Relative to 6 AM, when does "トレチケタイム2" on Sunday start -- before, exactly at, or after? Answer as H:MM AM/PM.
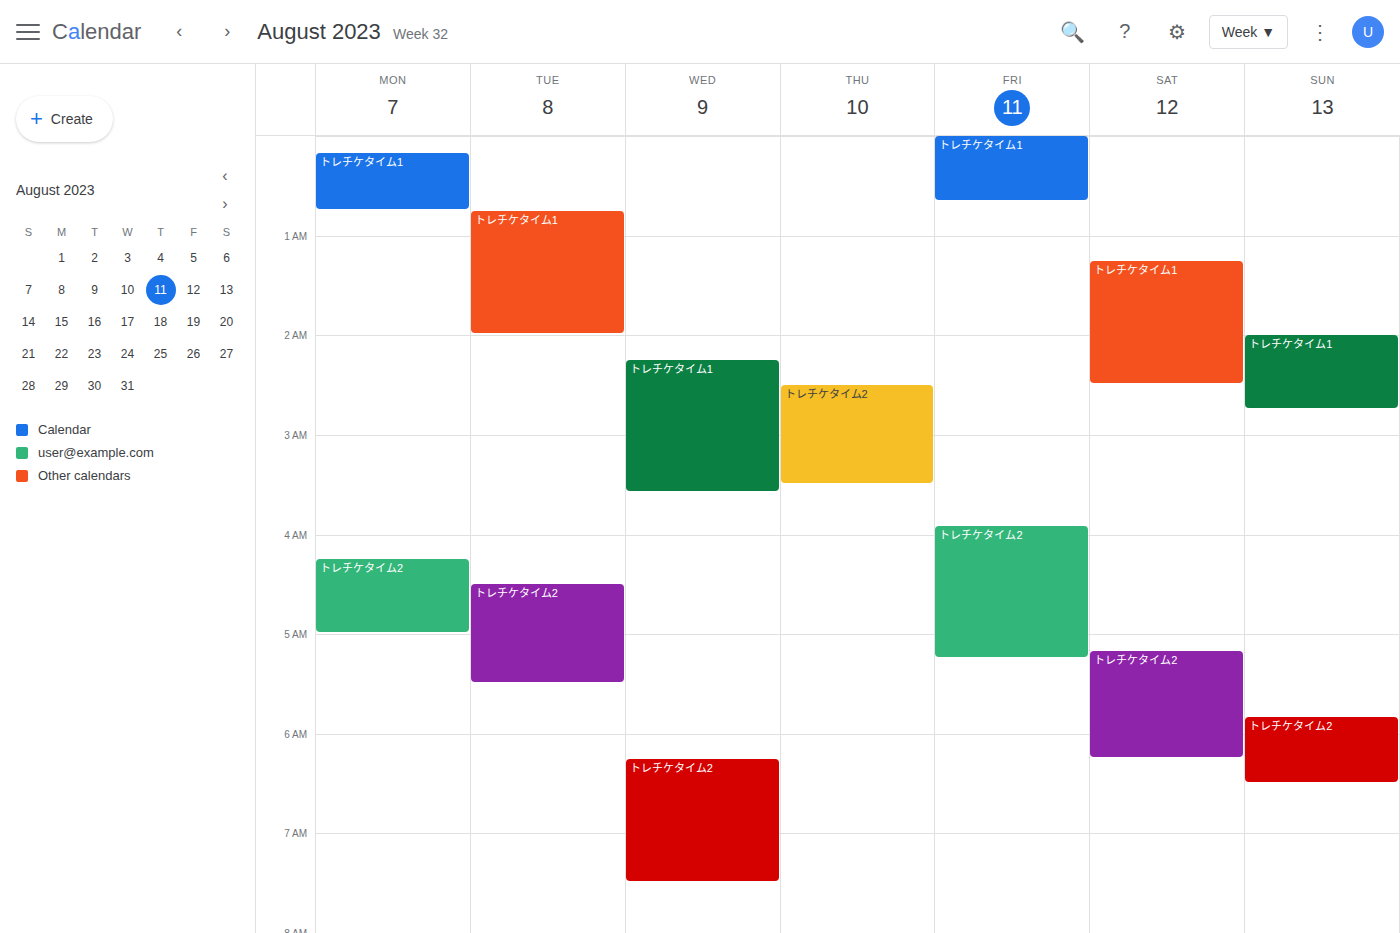
5:50 AM -- before 6 AM, 10 minutes above the 6 AM line.